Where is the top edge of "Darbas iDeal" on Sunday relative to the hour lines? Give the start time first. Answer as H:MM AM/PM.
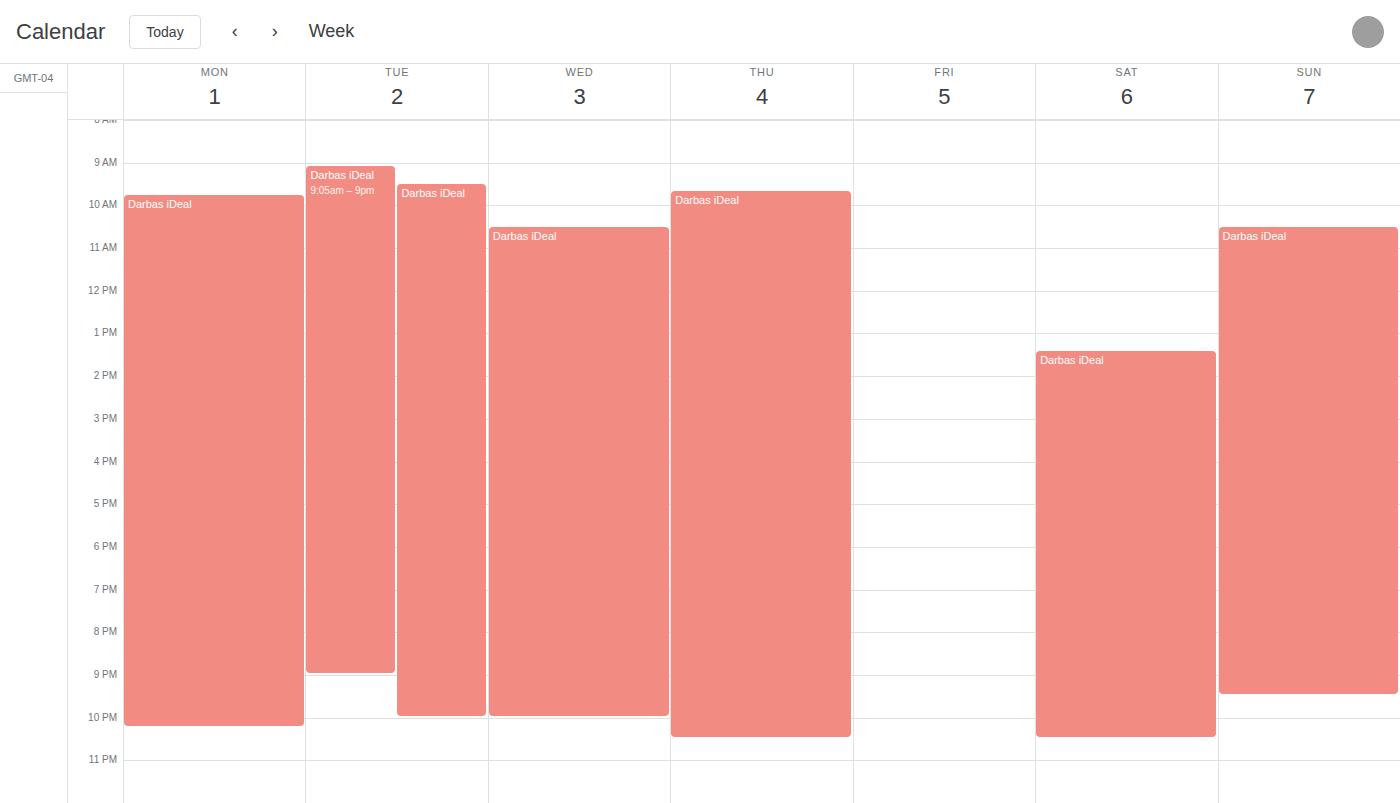
10:30 AM -- halfway between the 10 AM and 11 AM lines.